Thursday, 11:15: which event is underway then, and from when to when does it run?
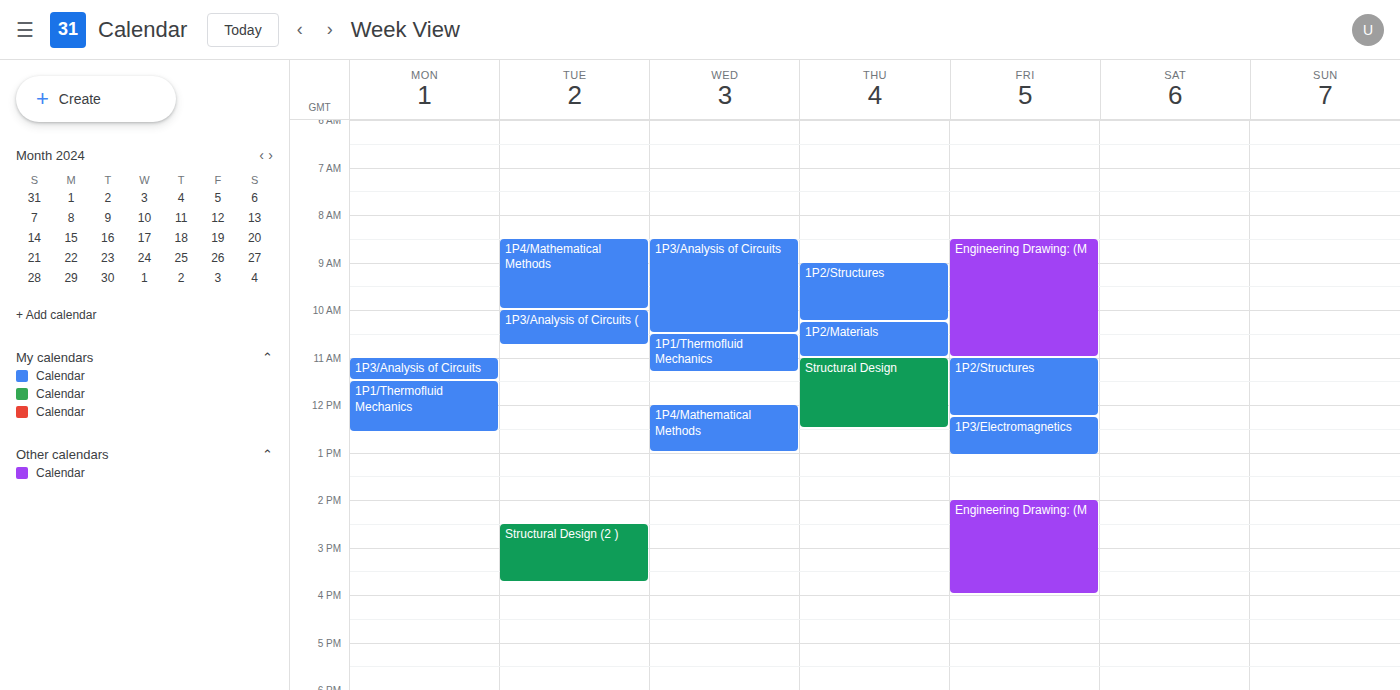
"Structural Design", 11:00 to 12:30